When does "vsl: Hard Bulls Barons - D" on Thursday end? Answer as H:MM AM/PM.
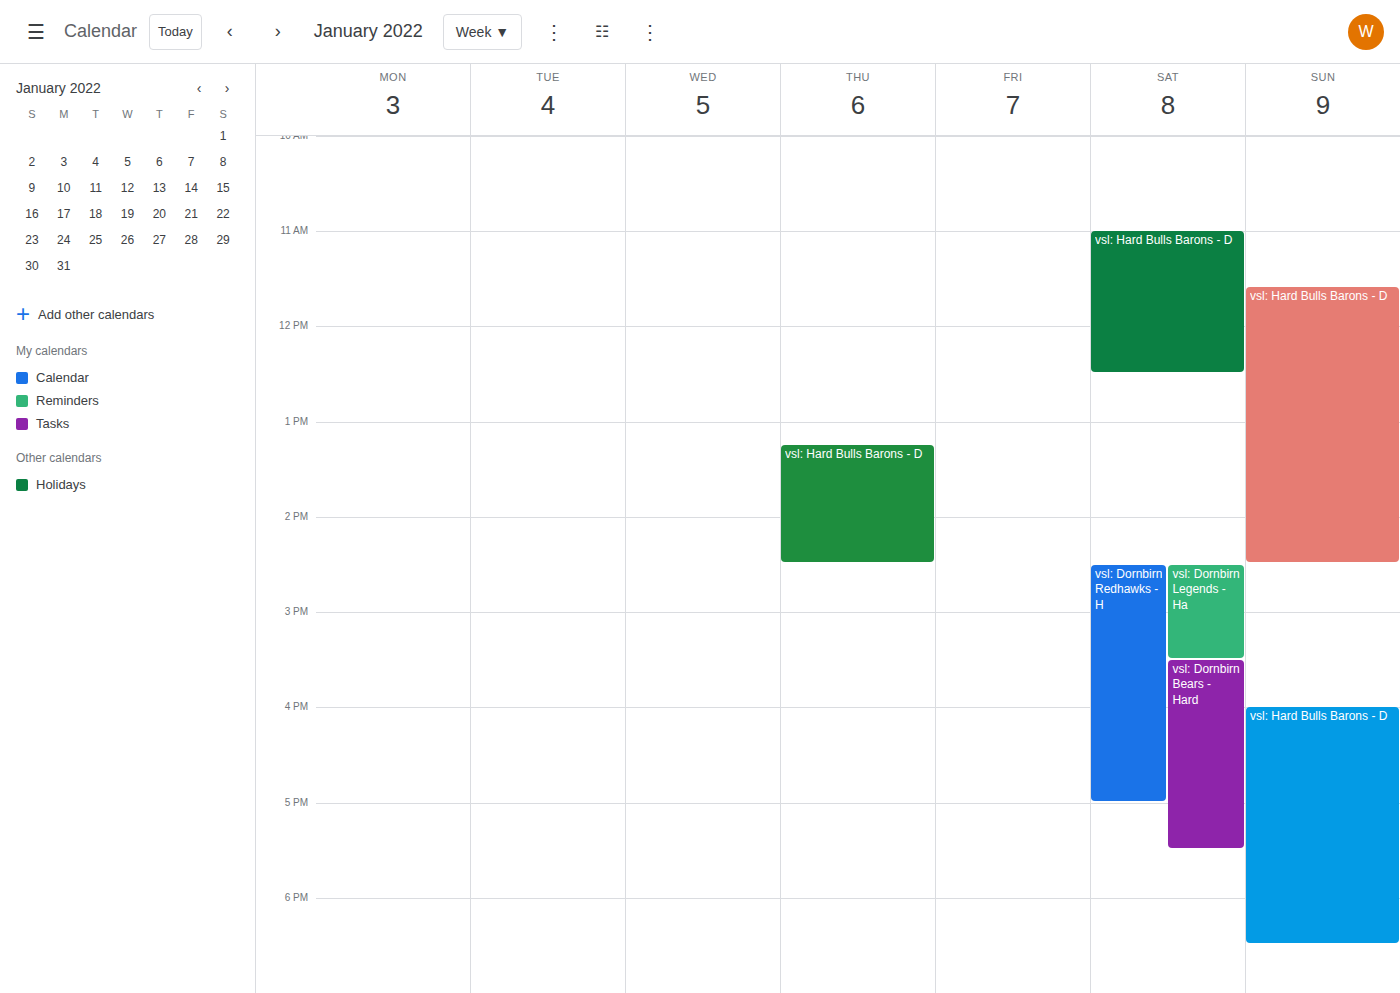
2:30 PM